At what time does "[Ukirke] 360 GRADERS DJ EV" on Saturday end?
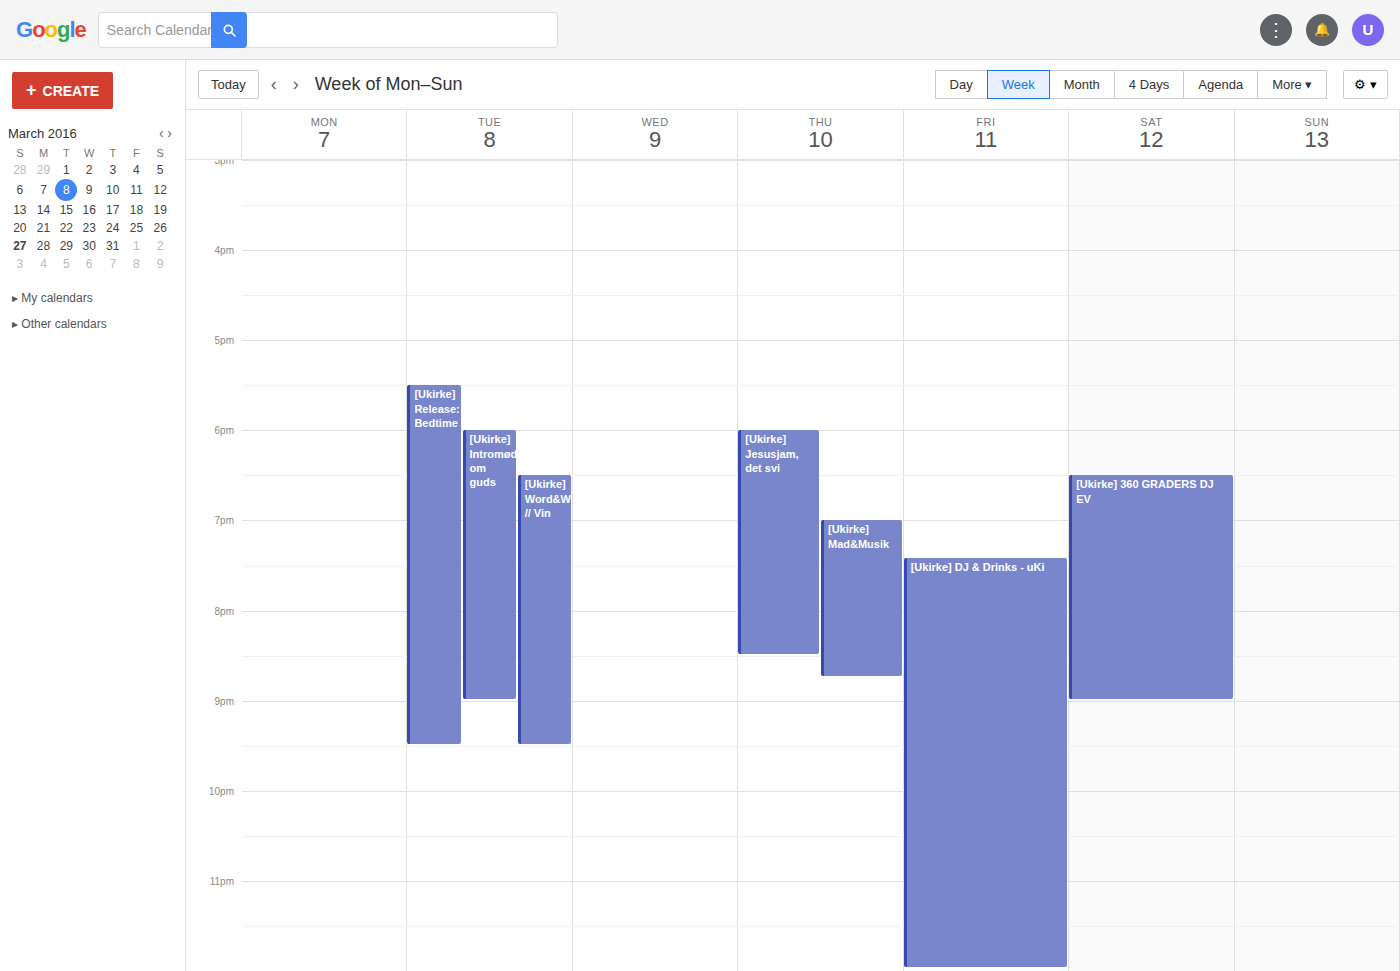
9:00 PM